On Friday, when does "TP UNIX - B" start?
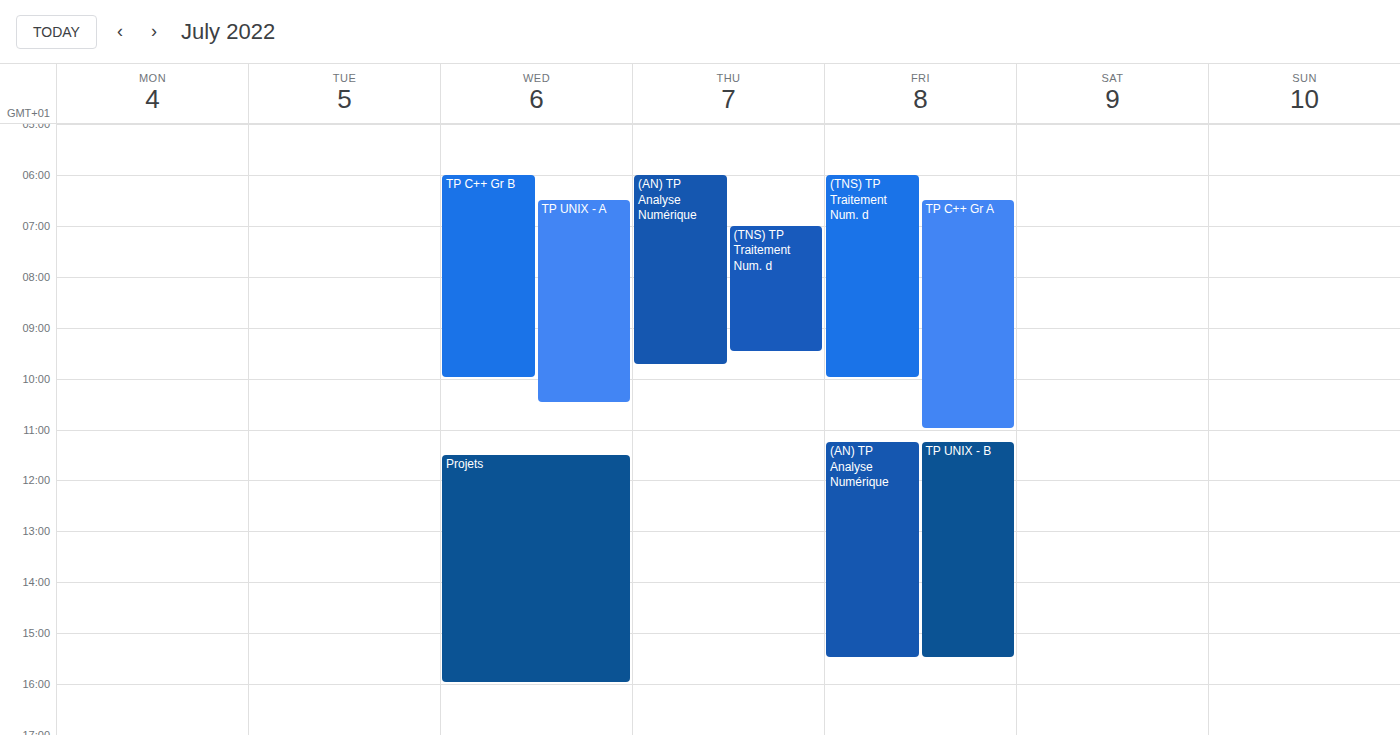
11:15 AM